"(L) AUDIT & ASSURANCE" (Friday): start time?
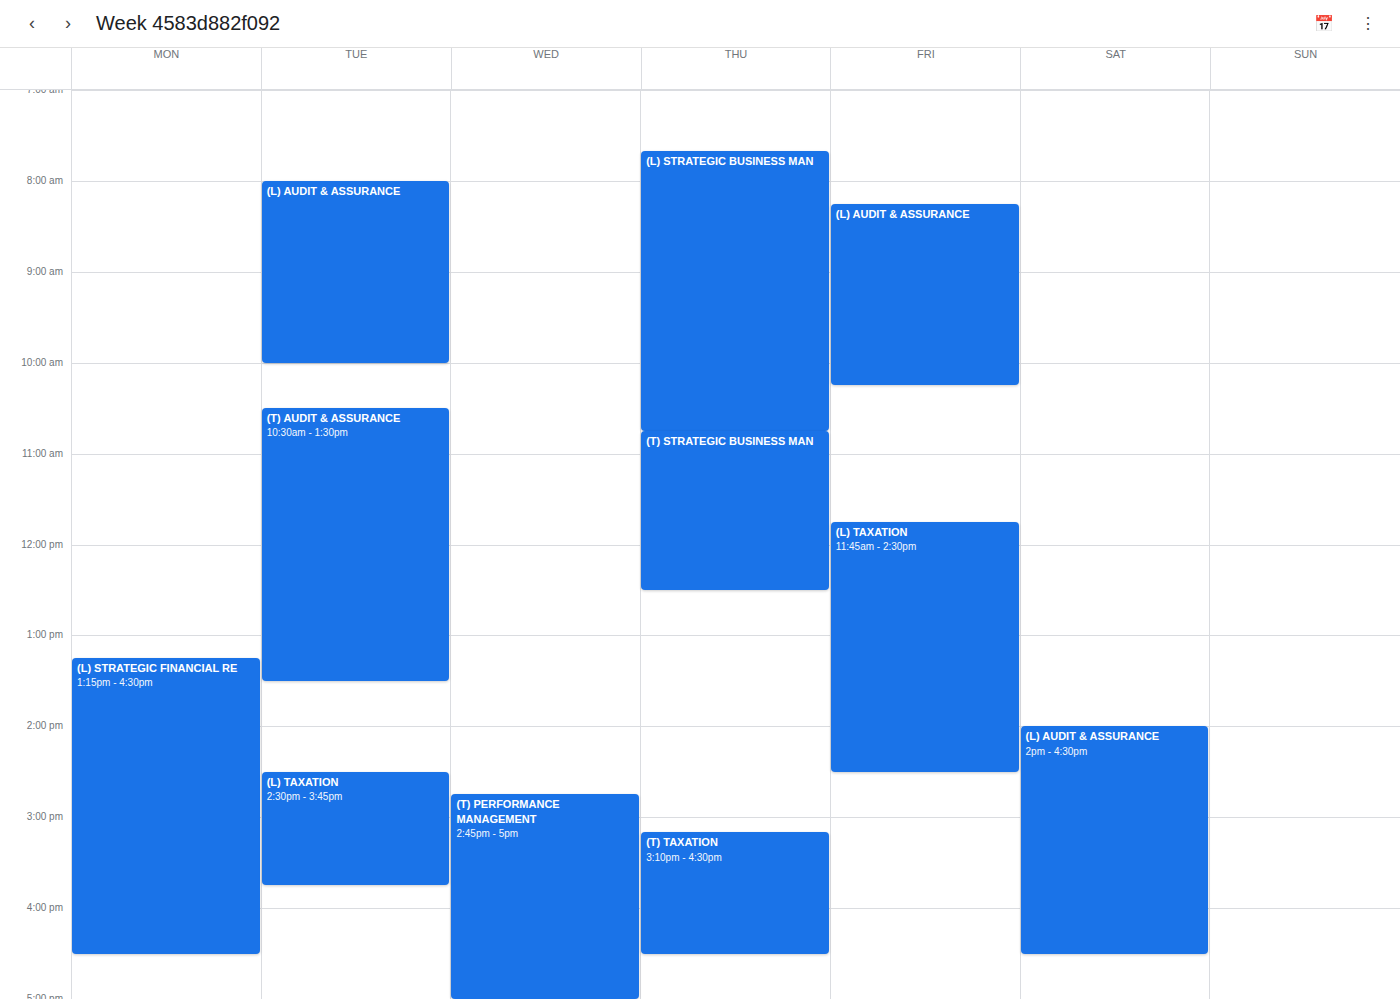
8:15 AM